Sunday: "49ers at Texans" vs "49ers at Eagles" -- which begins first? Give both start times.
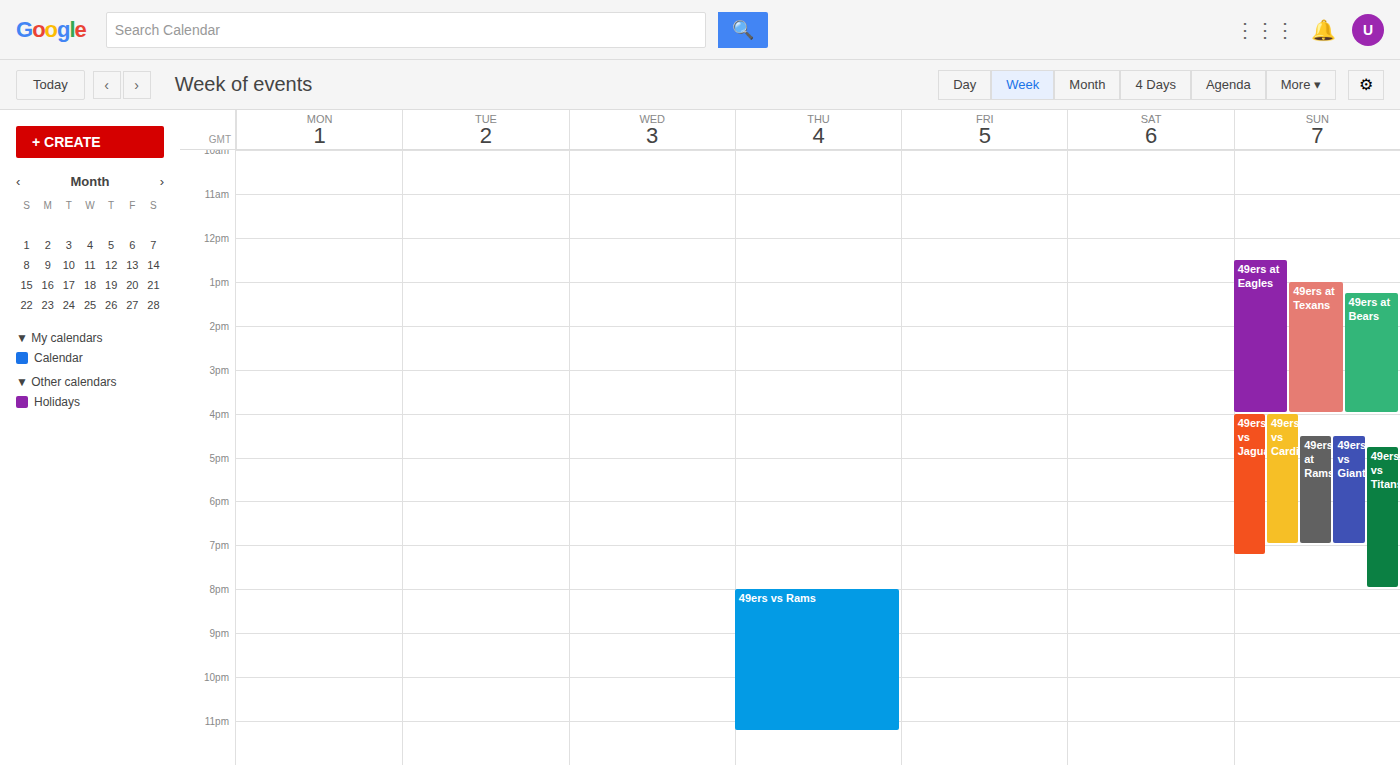
"49ers at Eagles" 12:30 PM; "49ers at Texans" 1:00 PM.